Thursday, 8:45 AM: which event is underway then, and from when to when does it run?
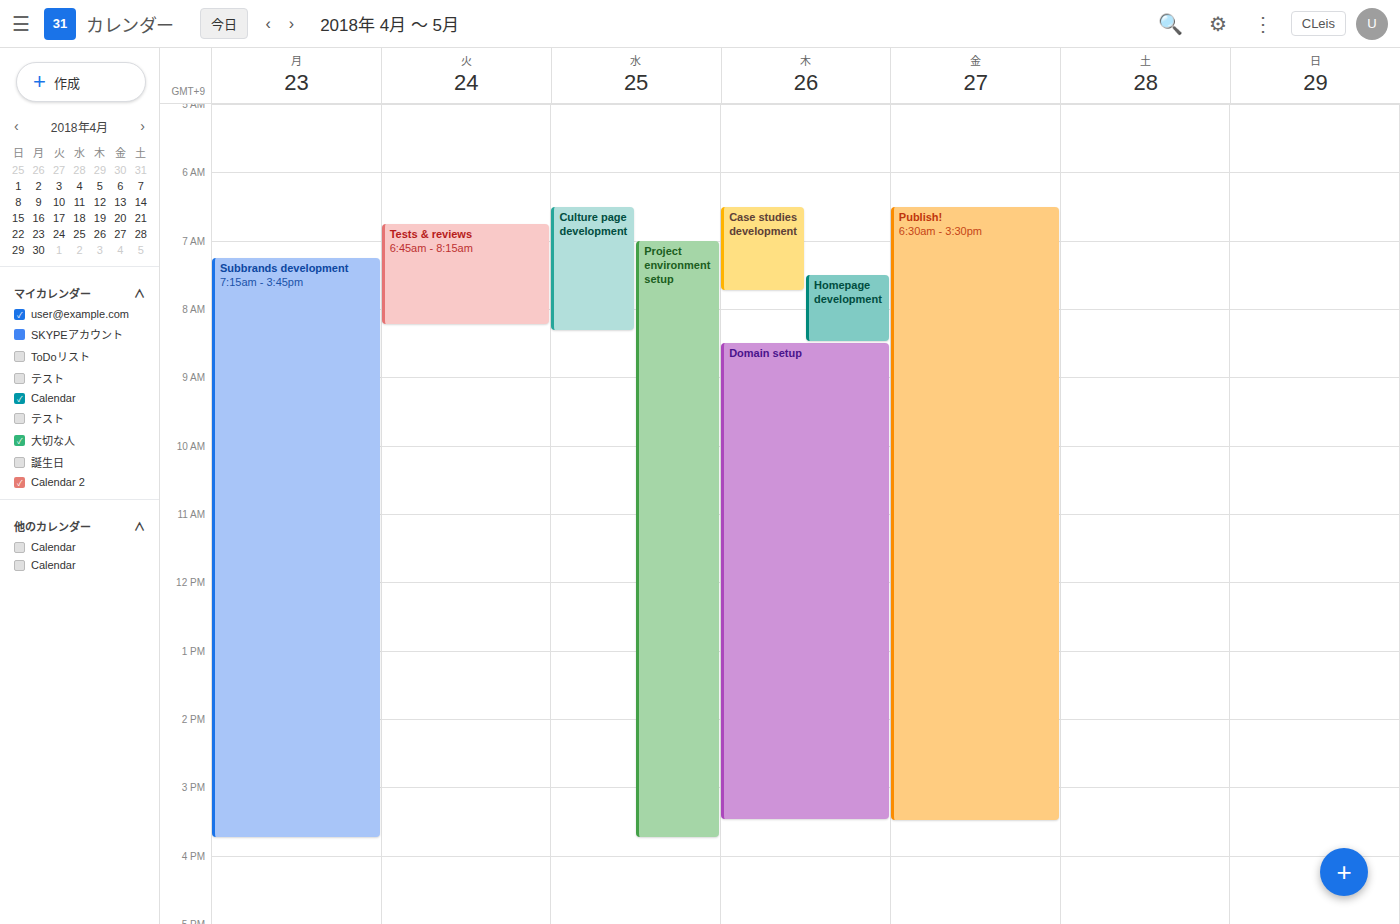
"Domain setup", 8:30 AM to 3:30 PM